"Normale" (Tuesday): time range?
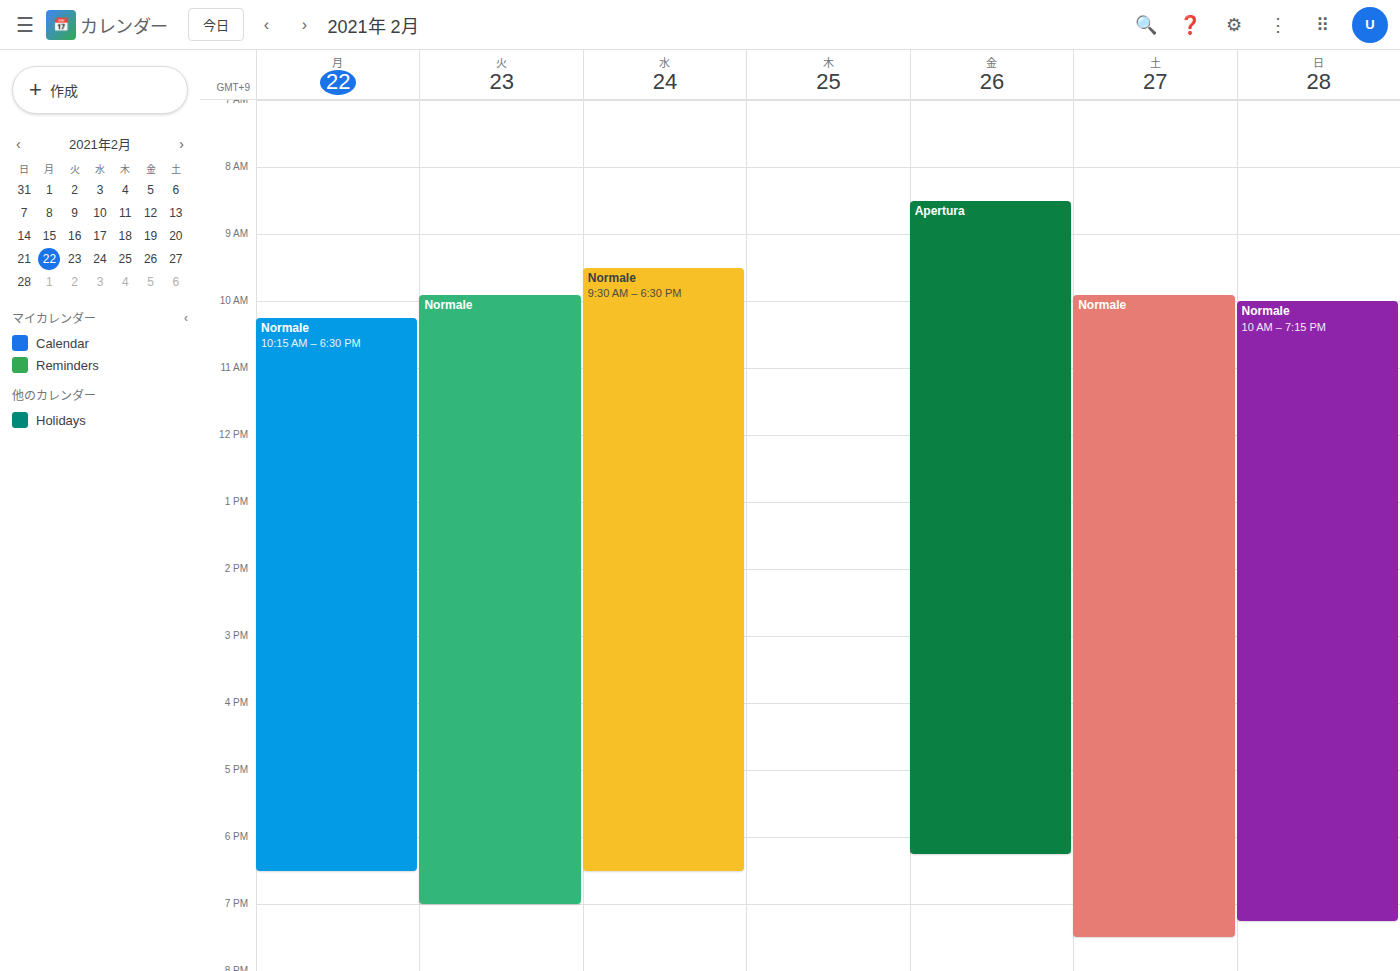
9:55 AM to 7:00 PM